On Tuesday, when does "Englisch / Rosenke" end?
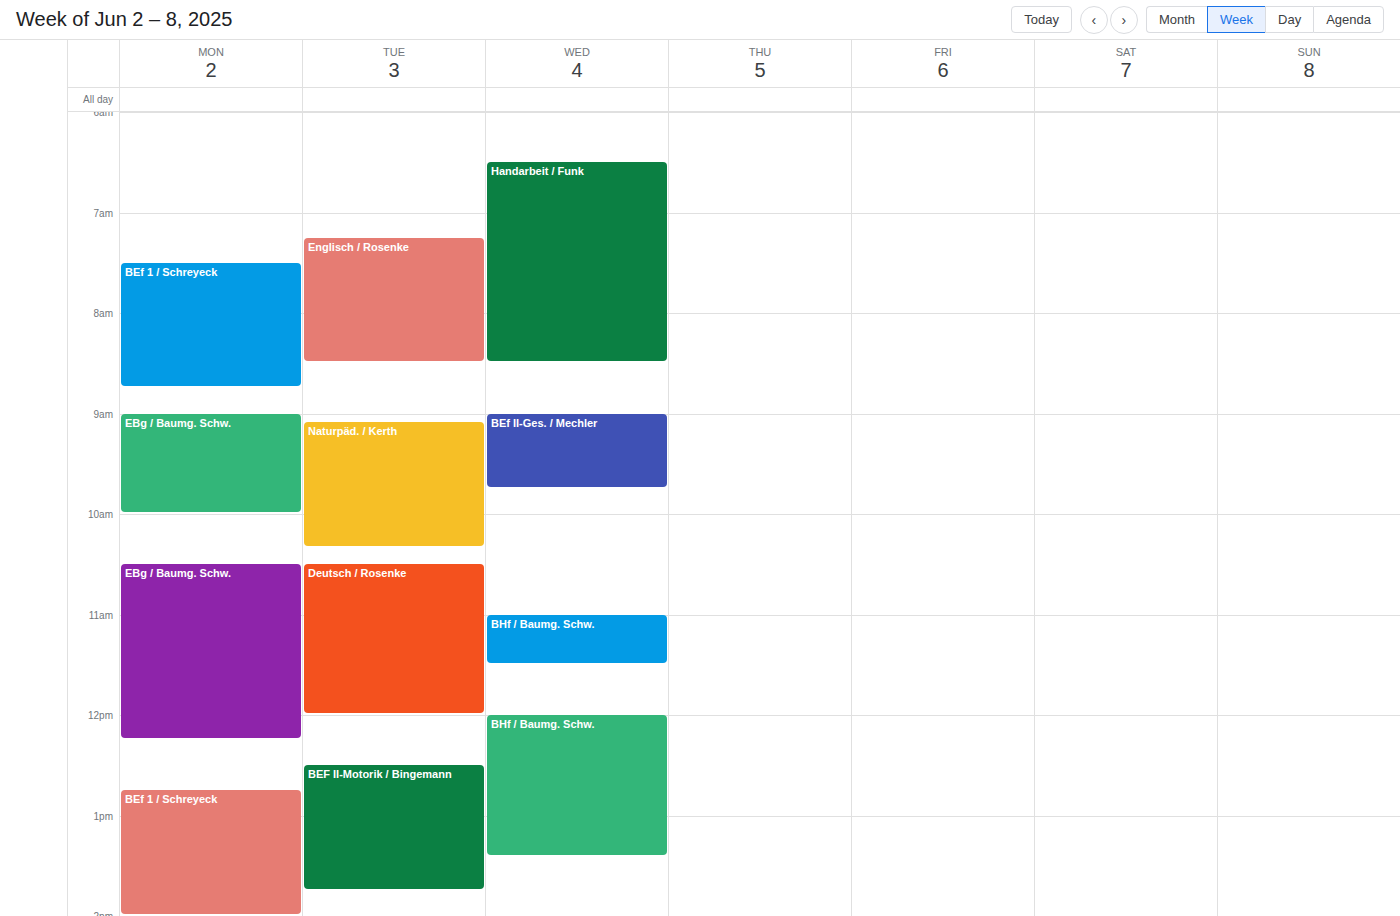
8:30 AM